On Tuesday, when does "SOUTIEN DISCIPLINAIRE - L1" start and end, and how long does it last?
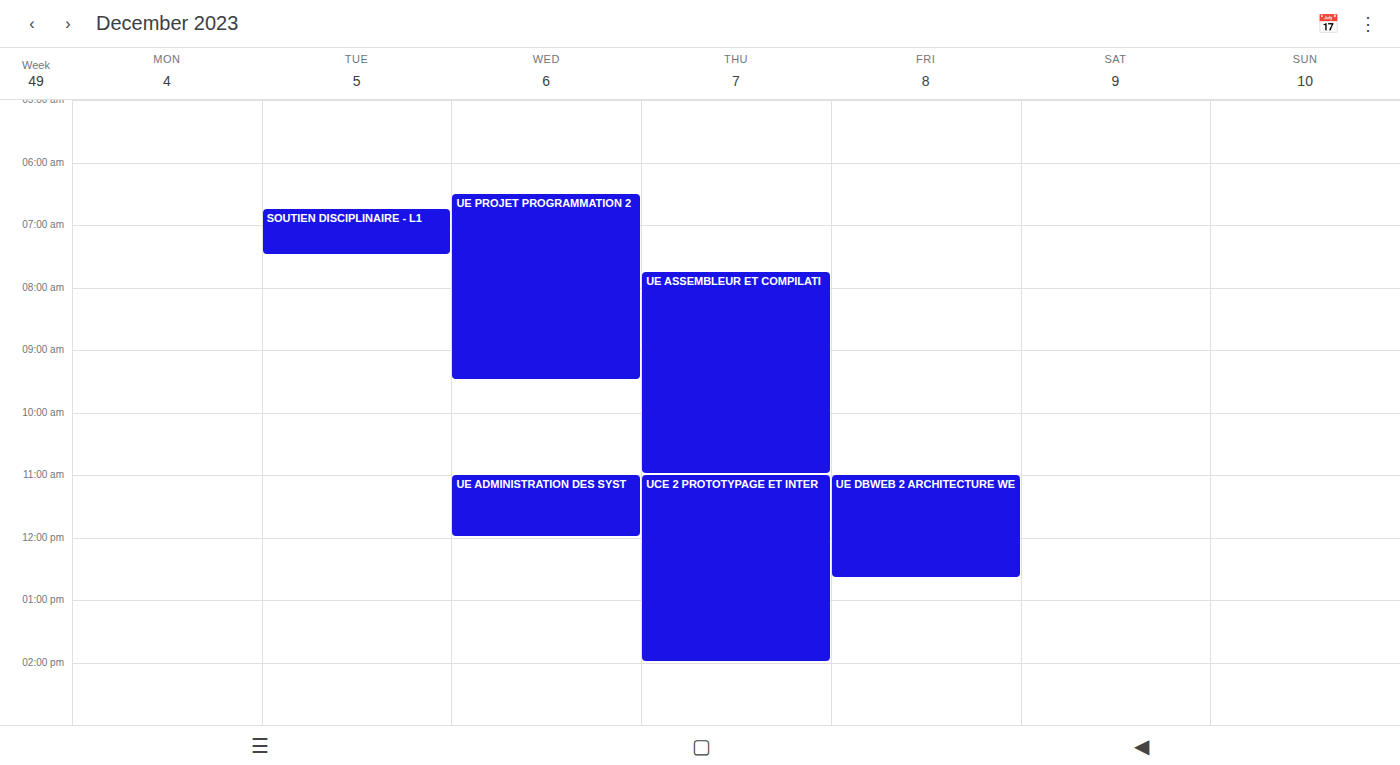
6:45 AM to 7:30 AM, 45 minutes